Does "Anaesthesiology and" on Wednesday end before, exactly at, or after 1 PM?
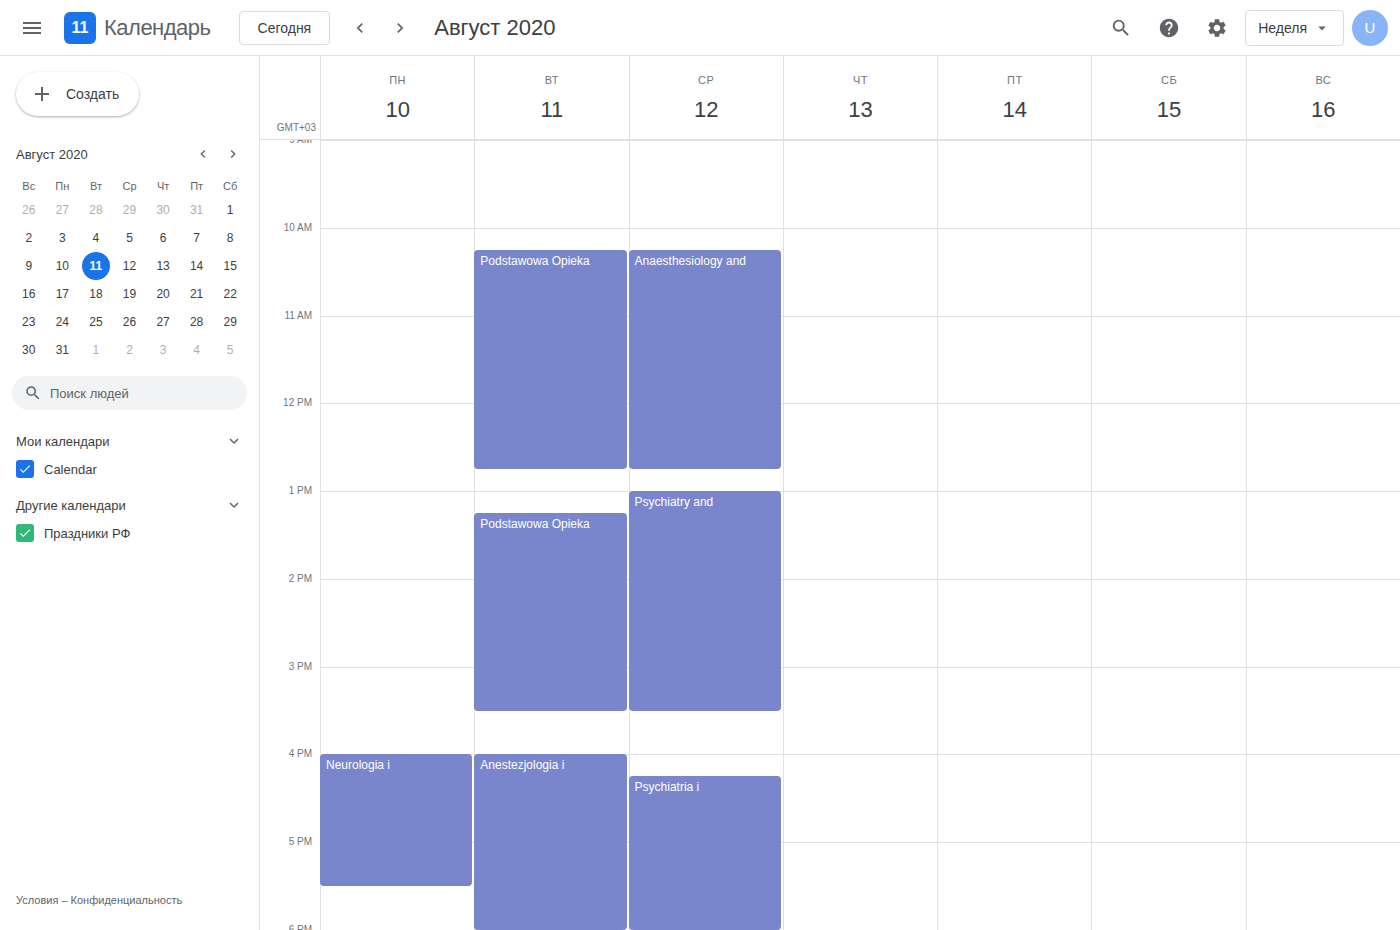
12:45 PM -- before 1 PM, 15 minutes above the 1 PM line.